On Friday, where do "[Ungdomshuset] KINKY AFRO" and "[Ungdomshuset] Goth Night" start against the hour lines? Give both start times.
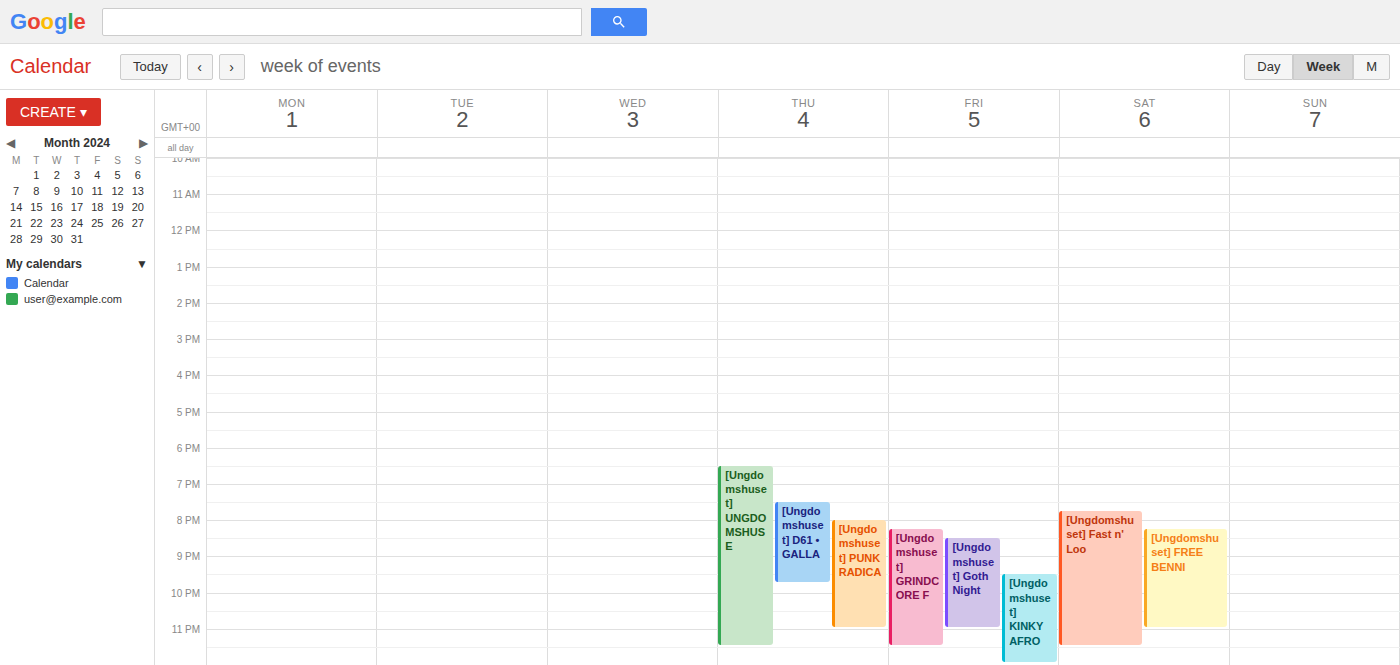
"[Ungdomshuset] KINKY AFRO": 9:30 PM, halfway between the 9 PM and 10 PM lines. "[Ungdomshuset] Goth Night": 8:30 PM, halfway between the 8 PM and 9 PM lines.